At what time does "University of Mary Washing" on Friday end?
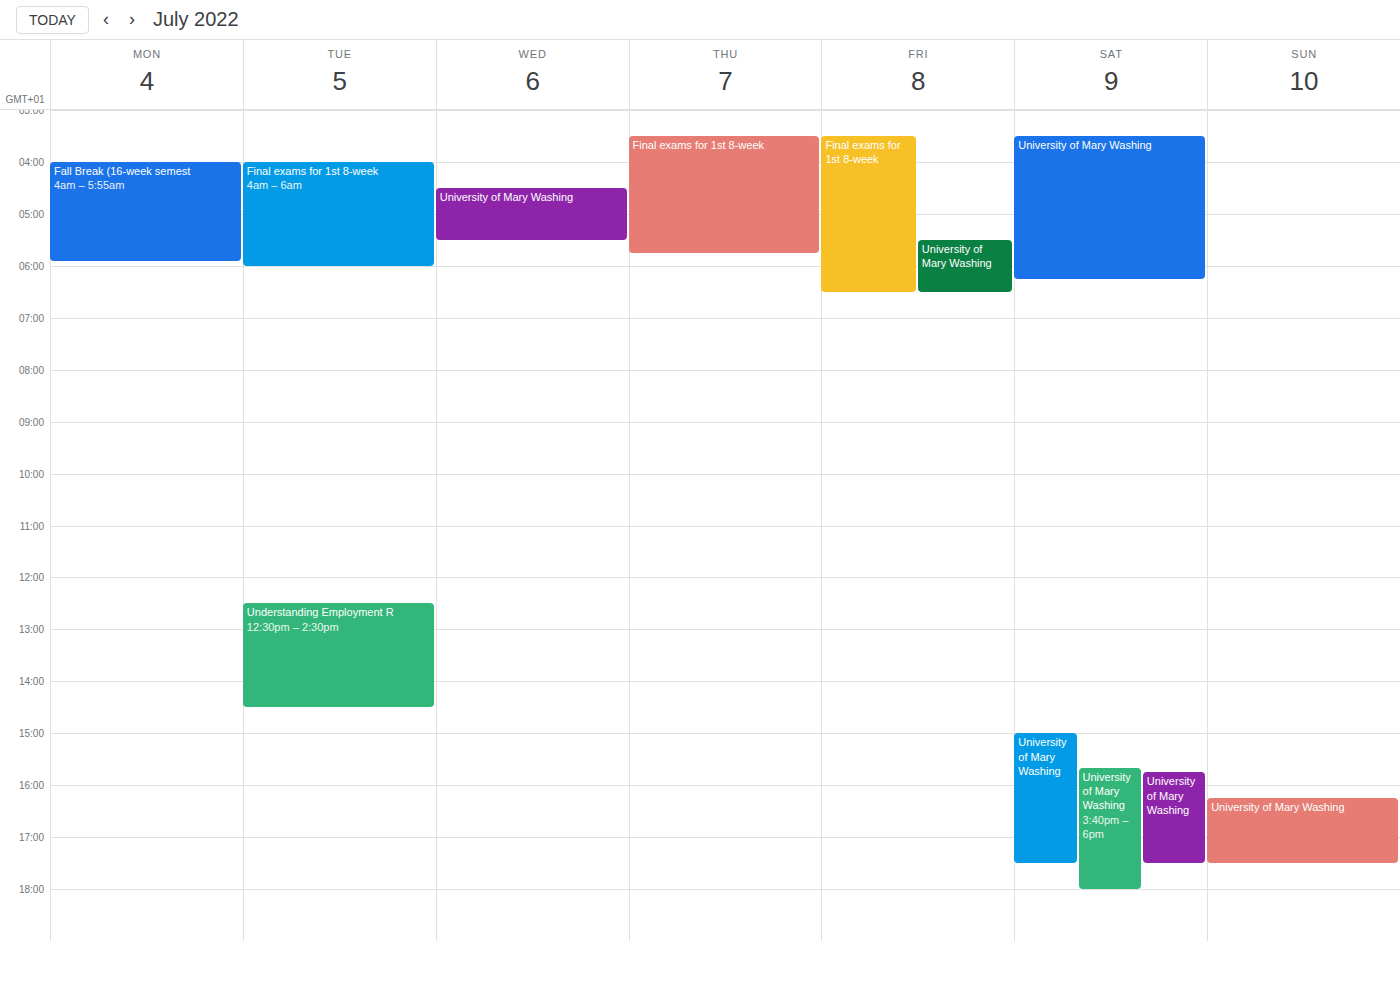
6:30 AM